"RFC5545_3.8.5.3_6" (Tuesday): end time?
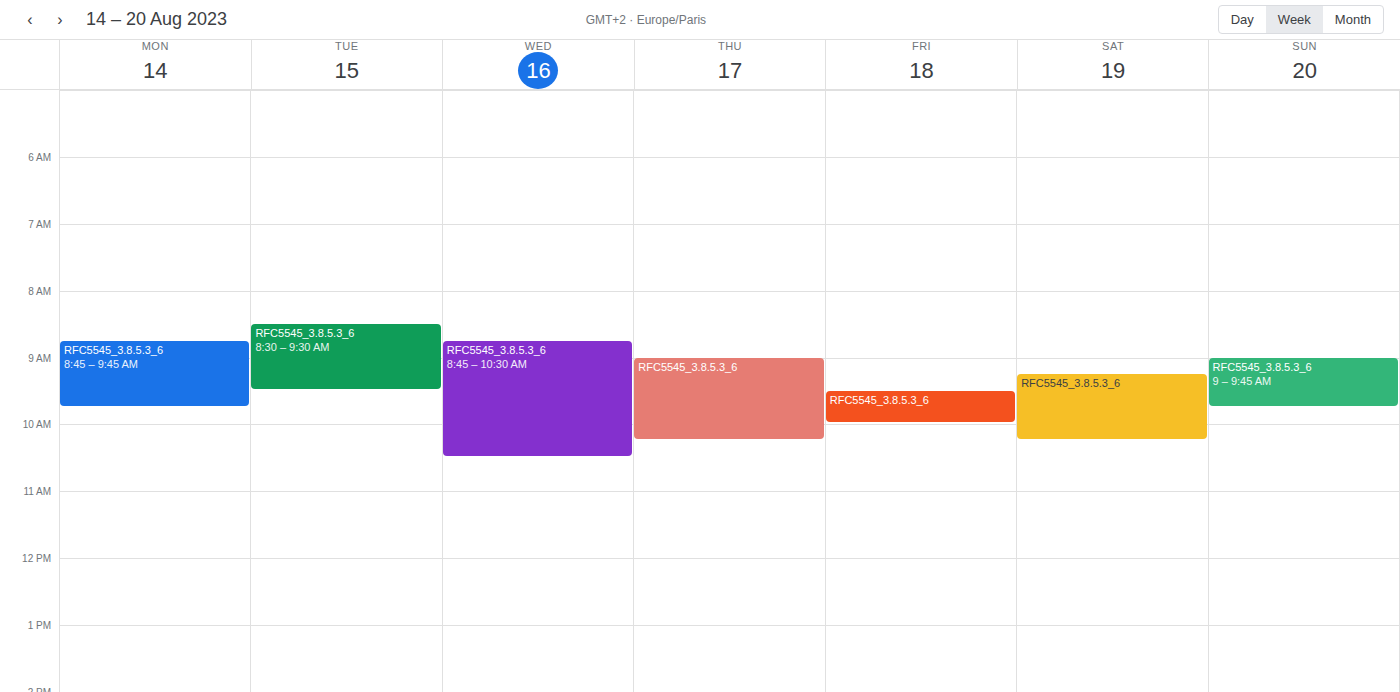
9:30 AM